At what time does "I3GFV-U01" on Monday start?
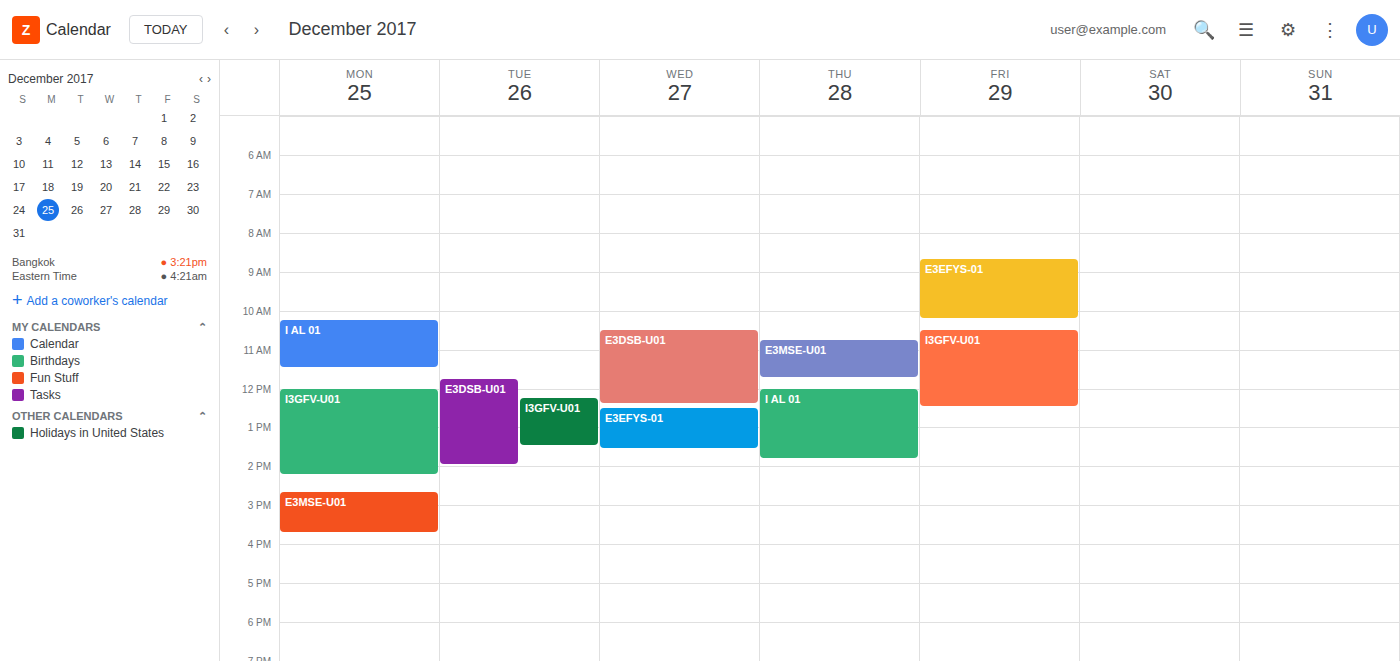
12:00 PM